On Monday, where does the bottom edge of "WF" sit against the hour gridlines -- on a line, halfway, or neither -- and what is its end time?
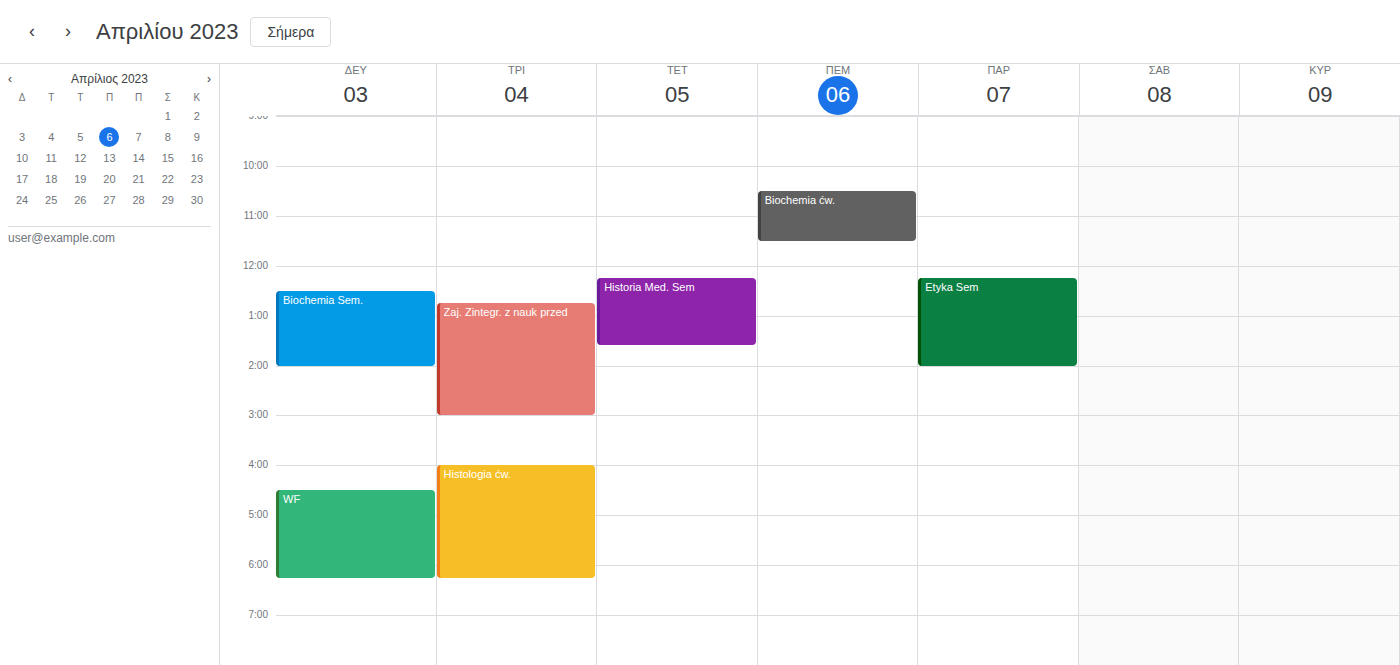
6:15 PM -- neither: a quarter of the way from the 6 PM line to the 7 PM line.